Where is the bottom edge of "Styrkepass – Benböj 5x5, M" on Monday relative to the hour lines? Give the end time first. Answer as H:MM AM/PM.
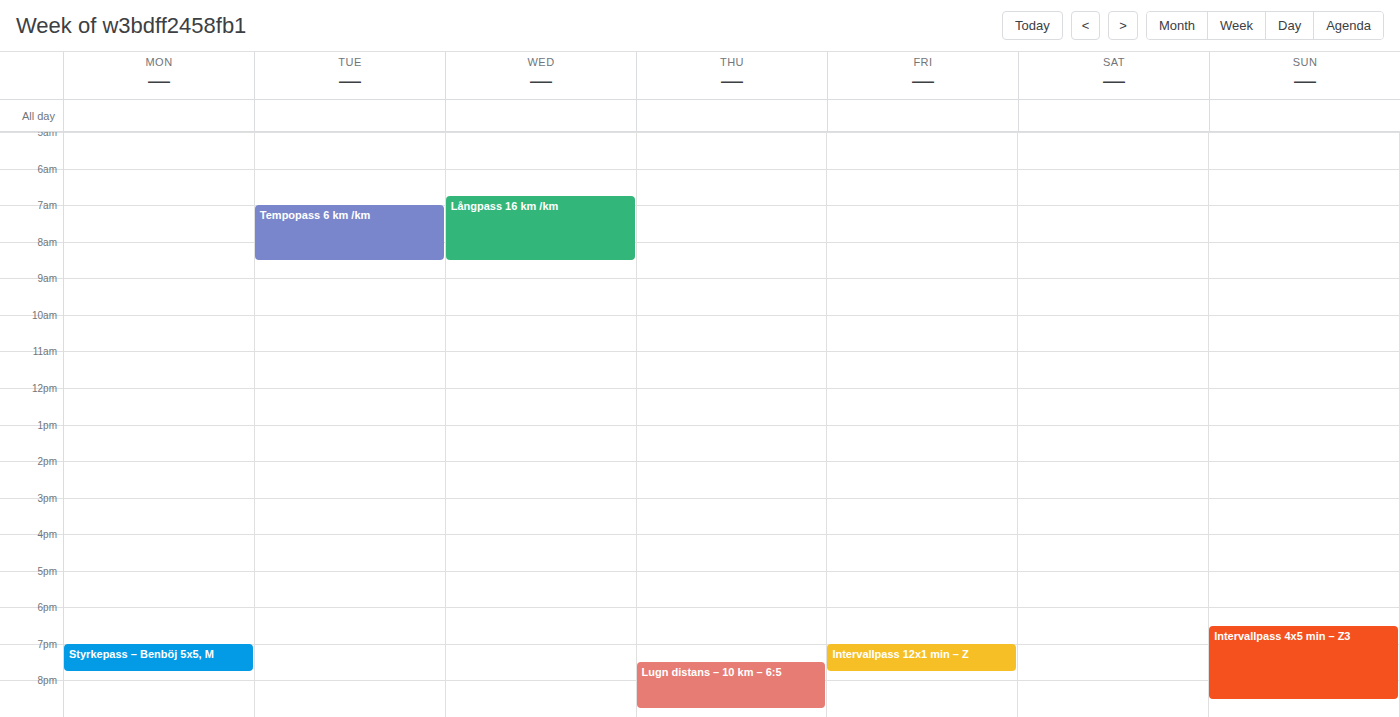
7:45 PM -- neither: three quarters of the way from the 7 PM line to the 8 PM line.